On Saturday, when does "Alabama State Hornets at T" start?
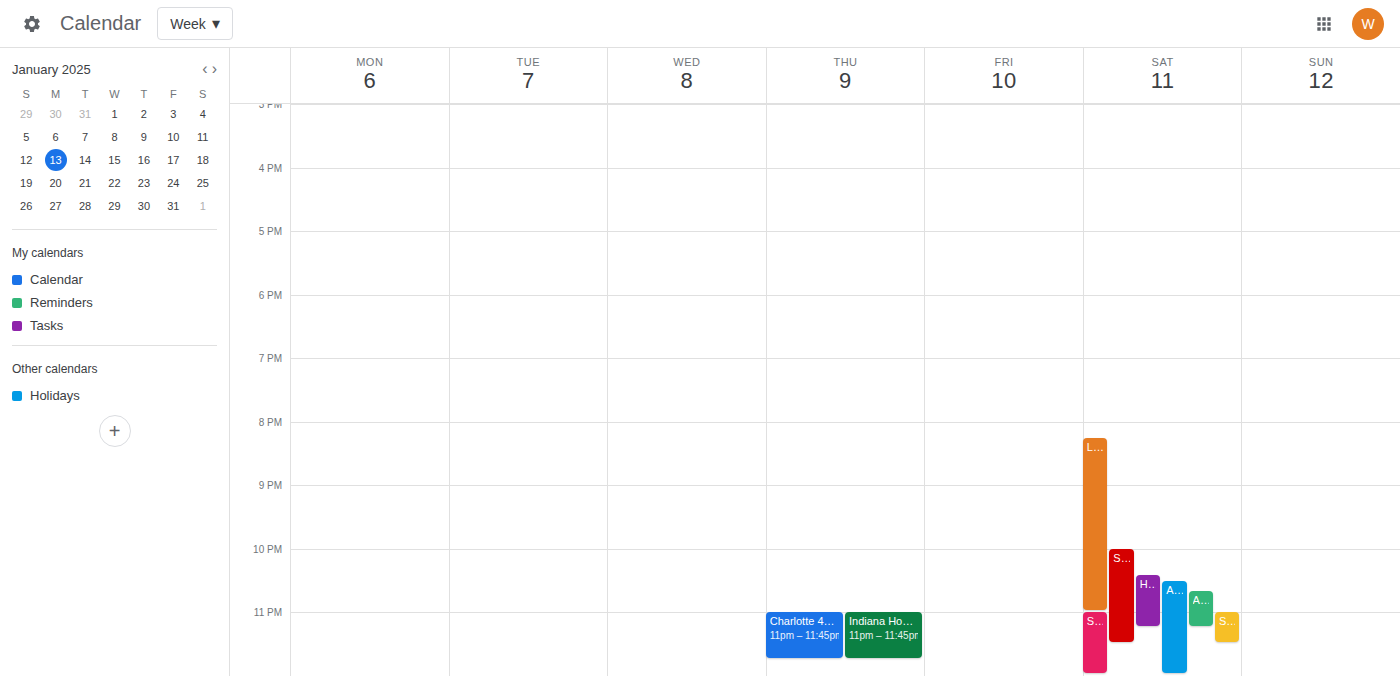
10:40 PM